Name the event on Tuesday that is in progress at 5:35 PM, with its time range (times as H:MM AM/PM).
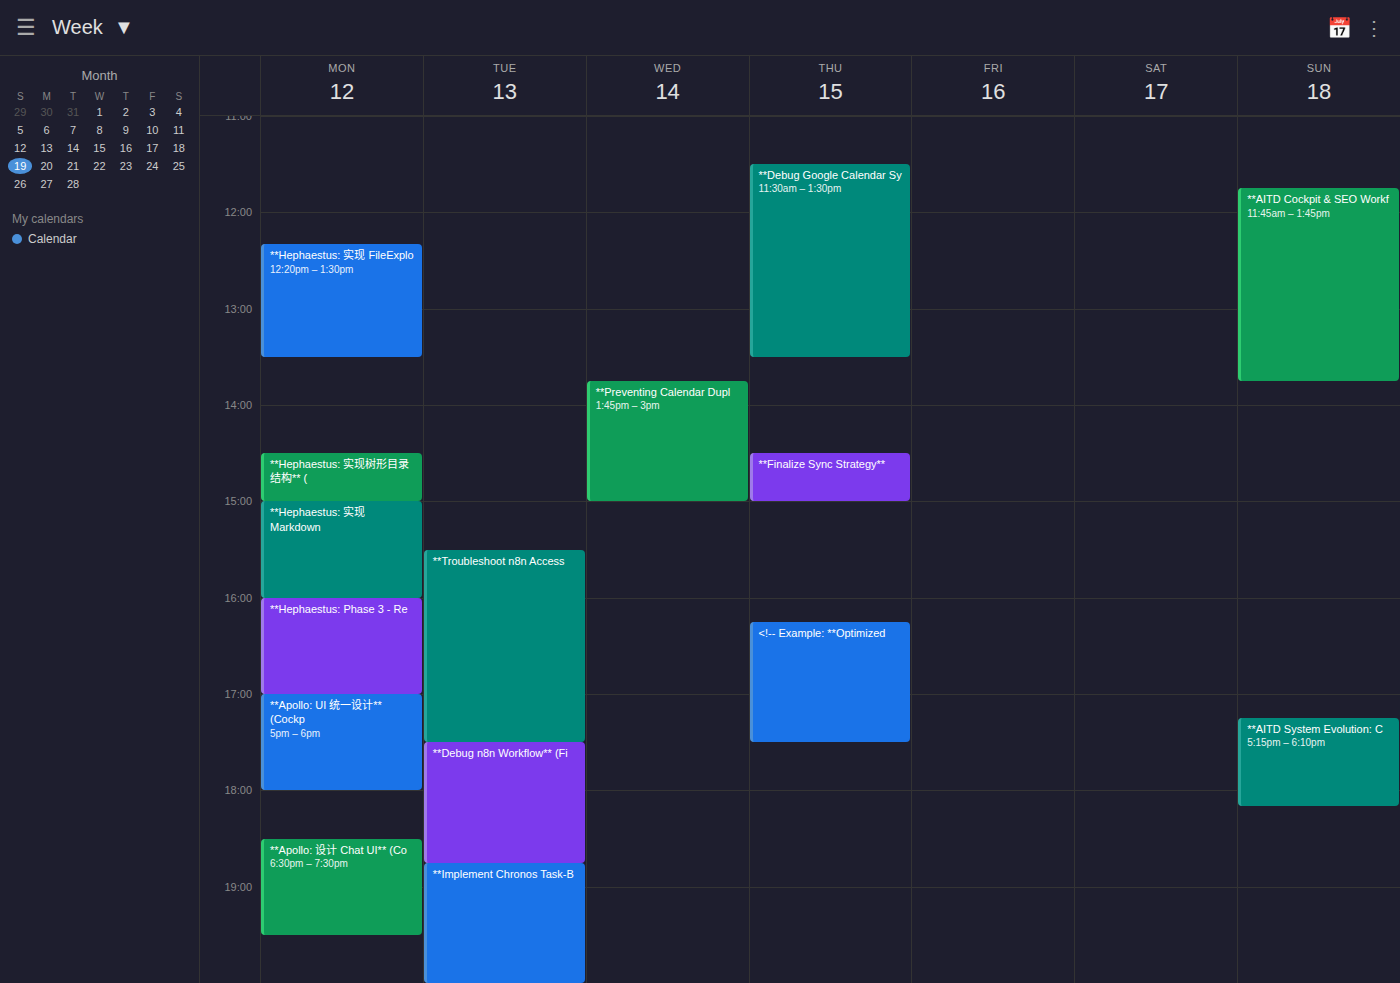
"**Debug n8n Workflow** (Fi", 5:30 PM to 6:45 PM